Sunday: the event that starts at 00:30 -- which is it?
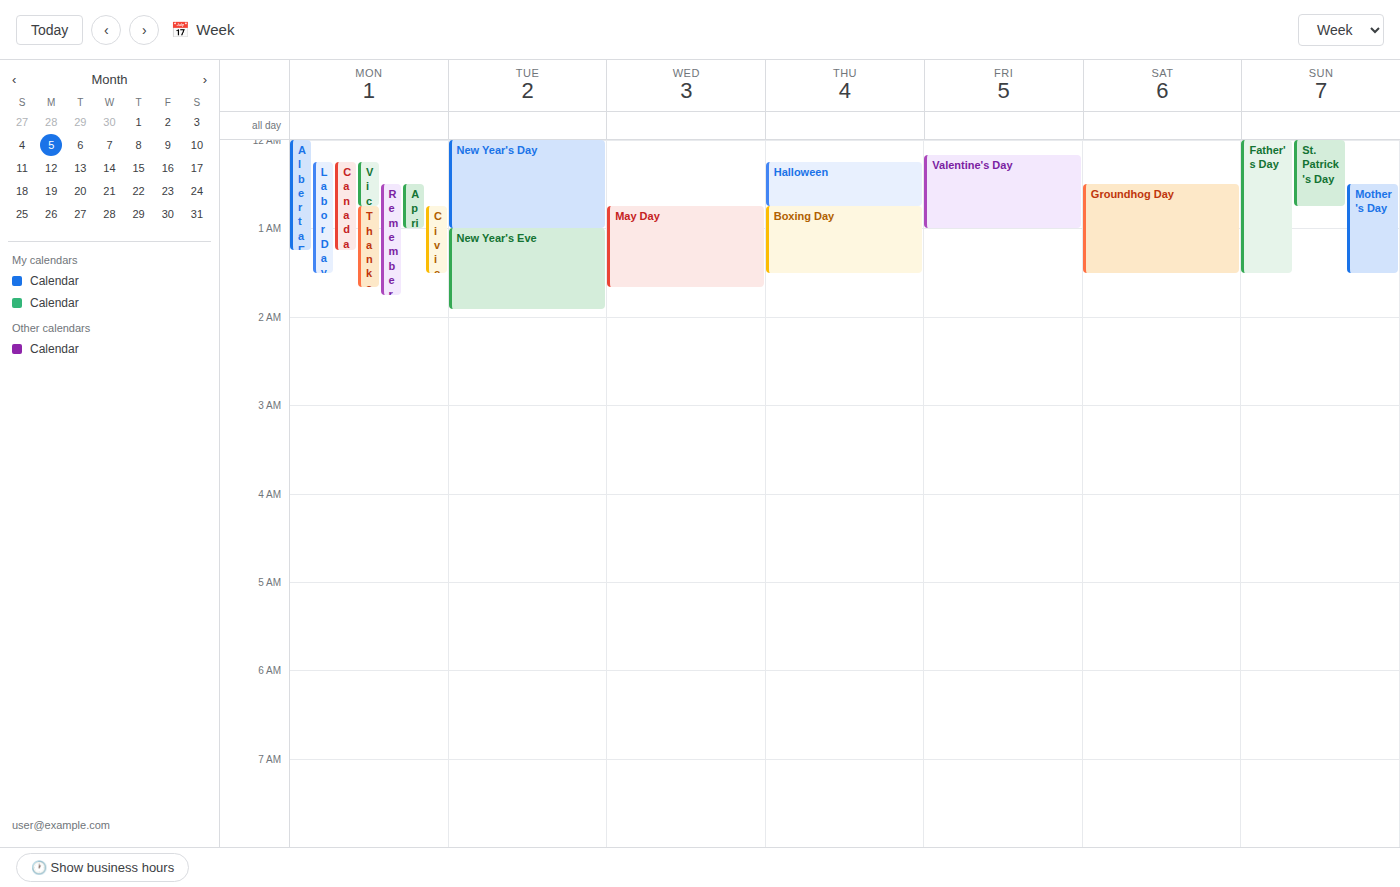
"Mother's Day"